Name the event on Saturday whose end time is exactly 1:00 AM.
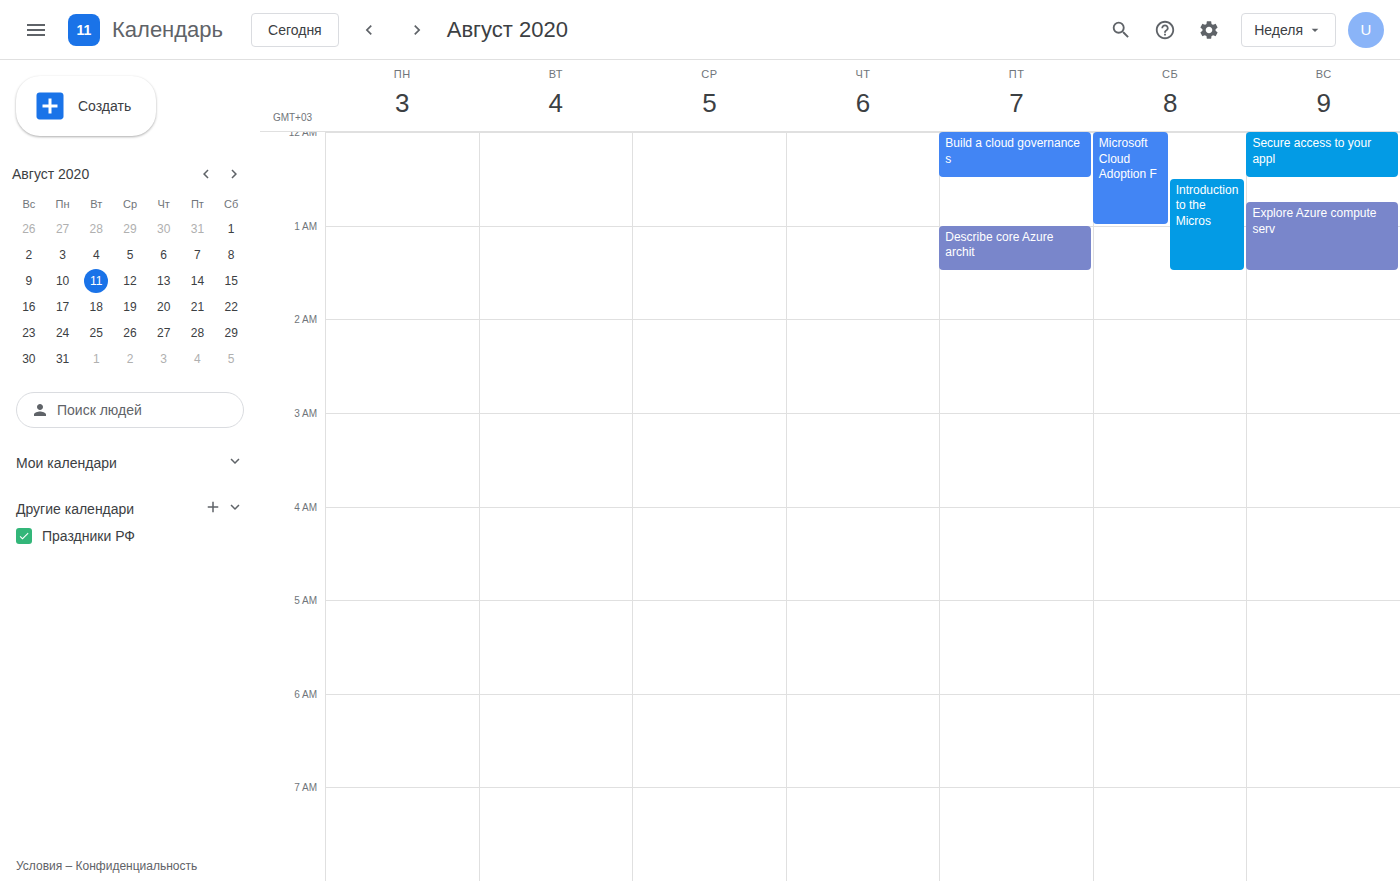
"Microsoft Cloud Adoption F"